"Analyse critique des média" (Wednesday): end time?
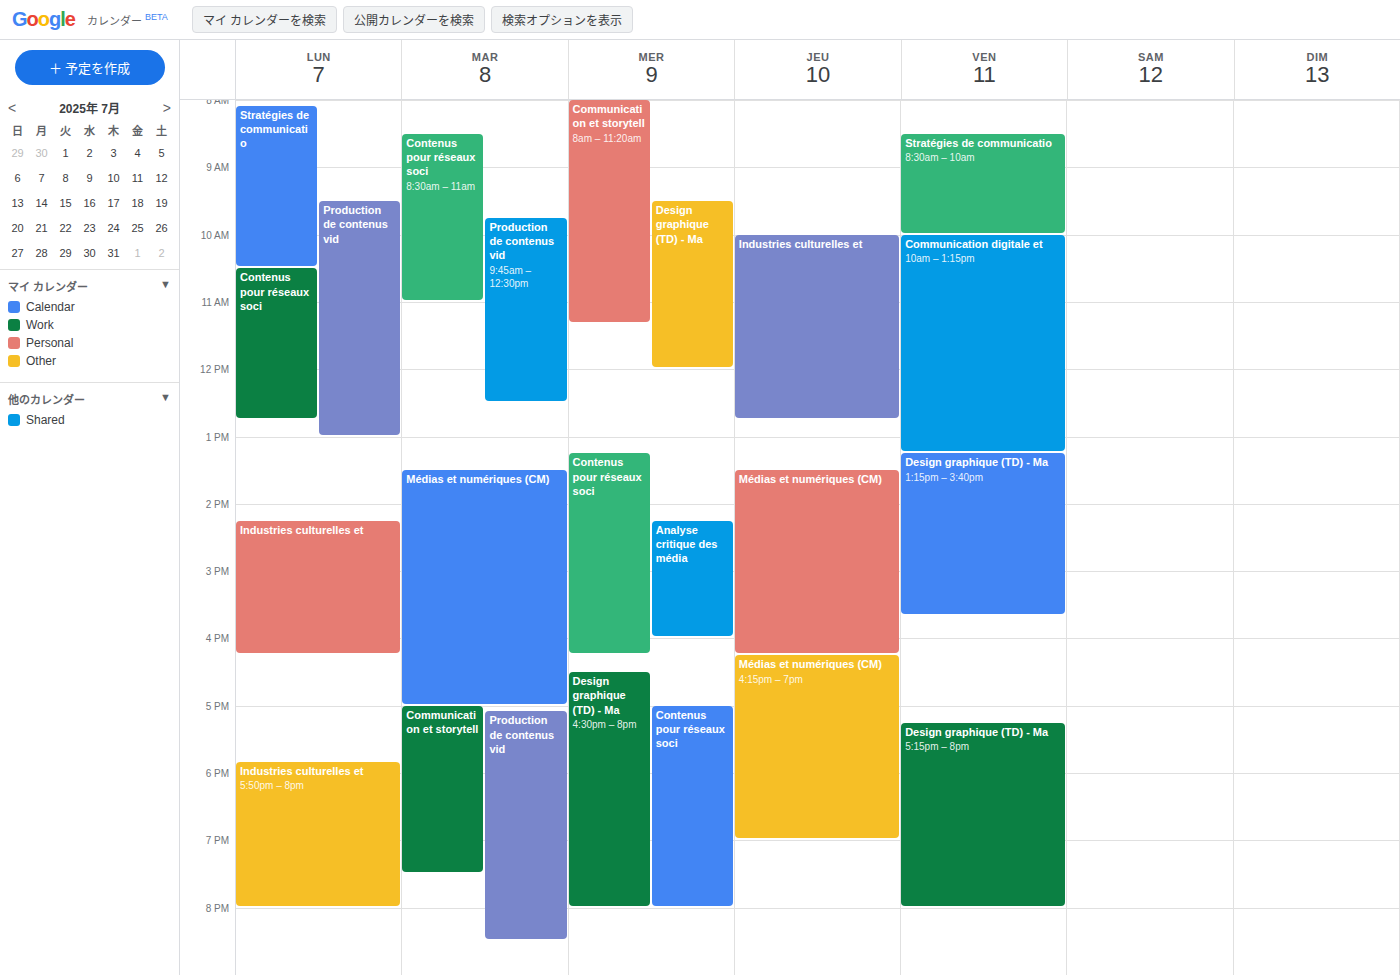
4:00 PM